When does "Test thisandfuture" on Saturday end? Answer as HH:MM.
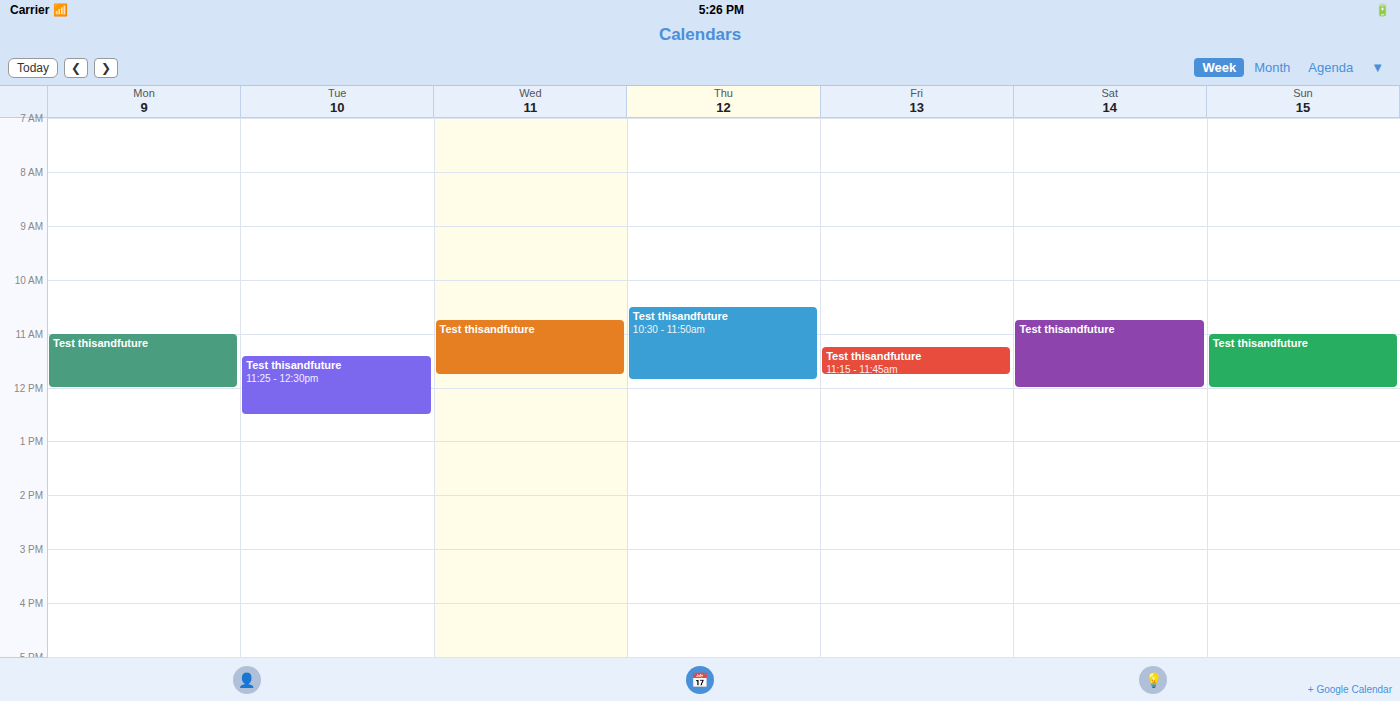
12:00